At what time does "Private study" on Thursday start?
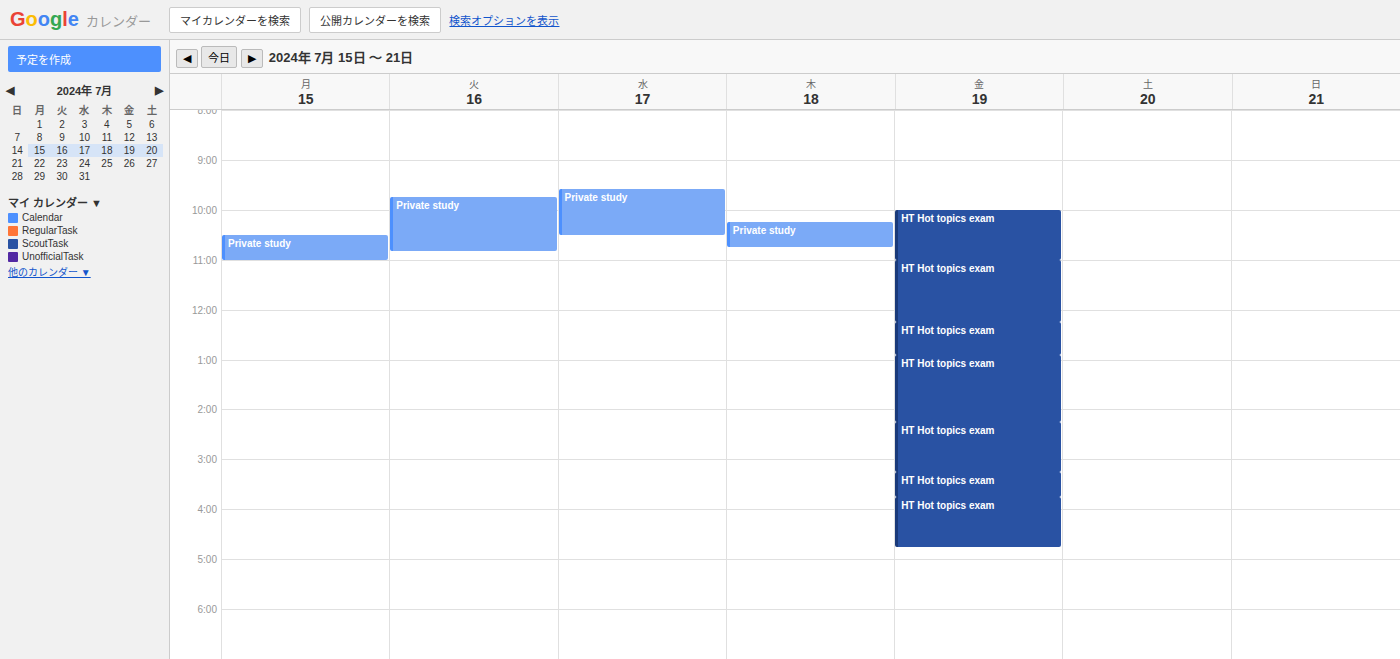
10:15 AM